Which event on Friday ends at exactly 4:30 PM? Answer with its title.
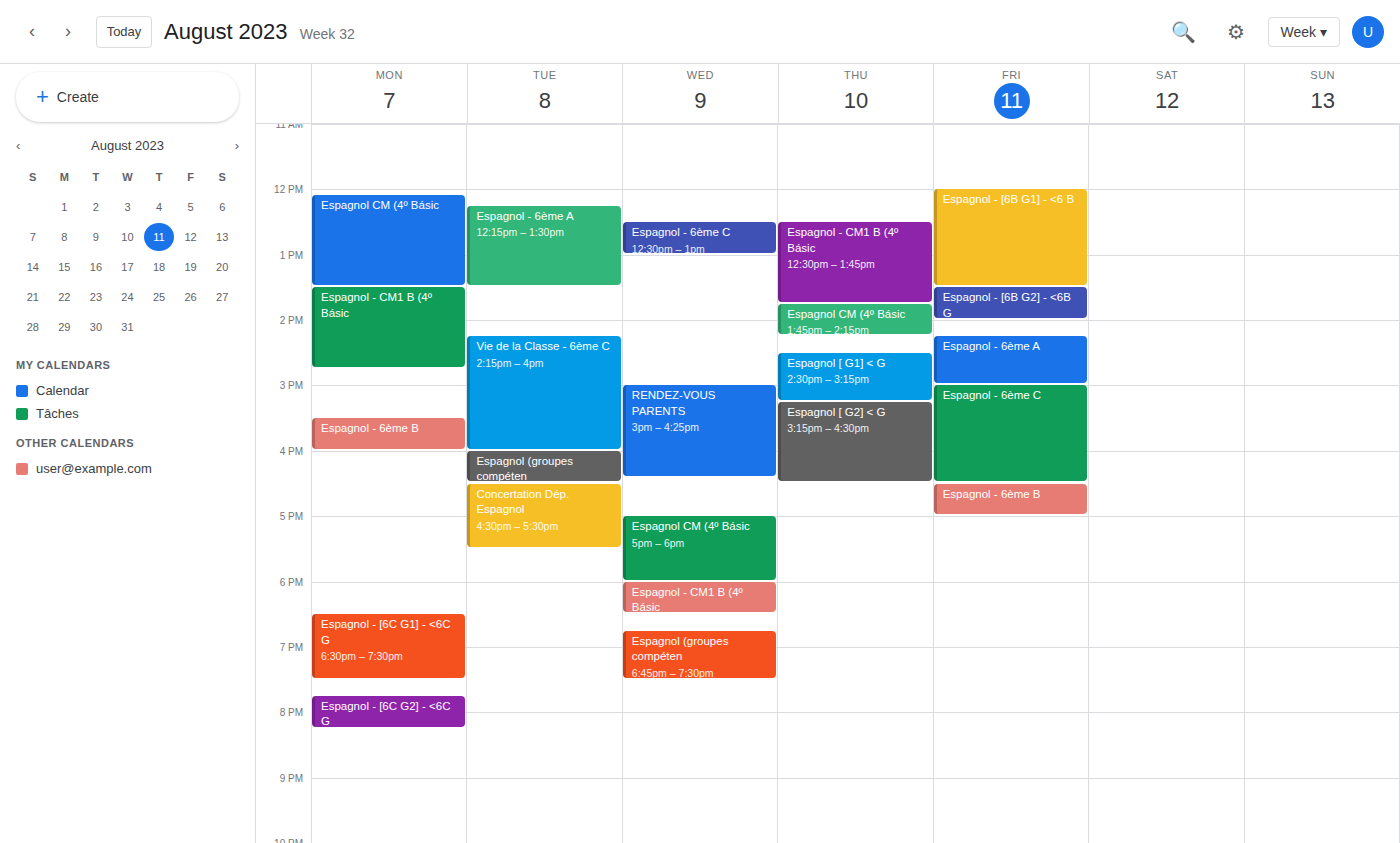
"Espagnol - 6ème C"